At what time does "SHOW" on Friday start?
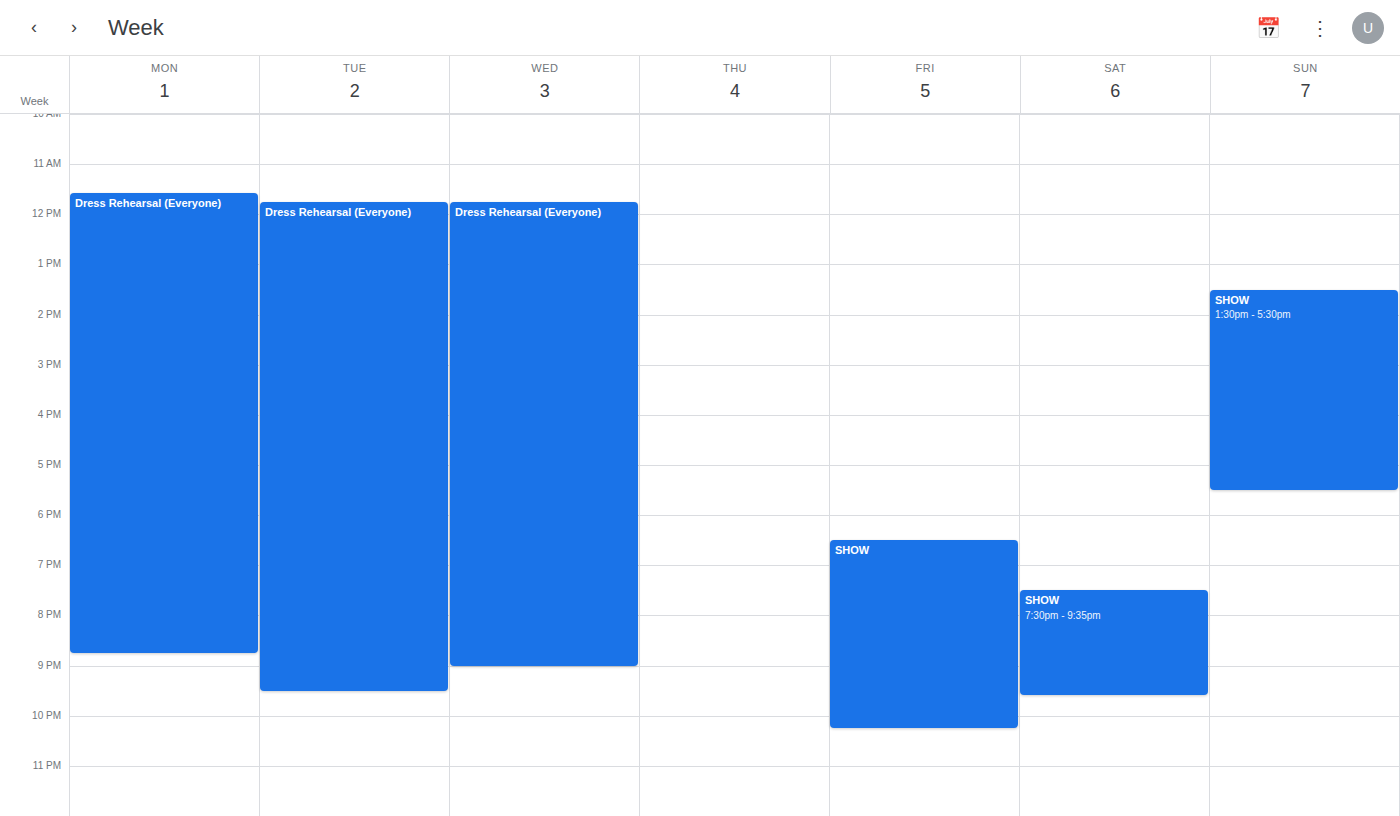
6:30 PM